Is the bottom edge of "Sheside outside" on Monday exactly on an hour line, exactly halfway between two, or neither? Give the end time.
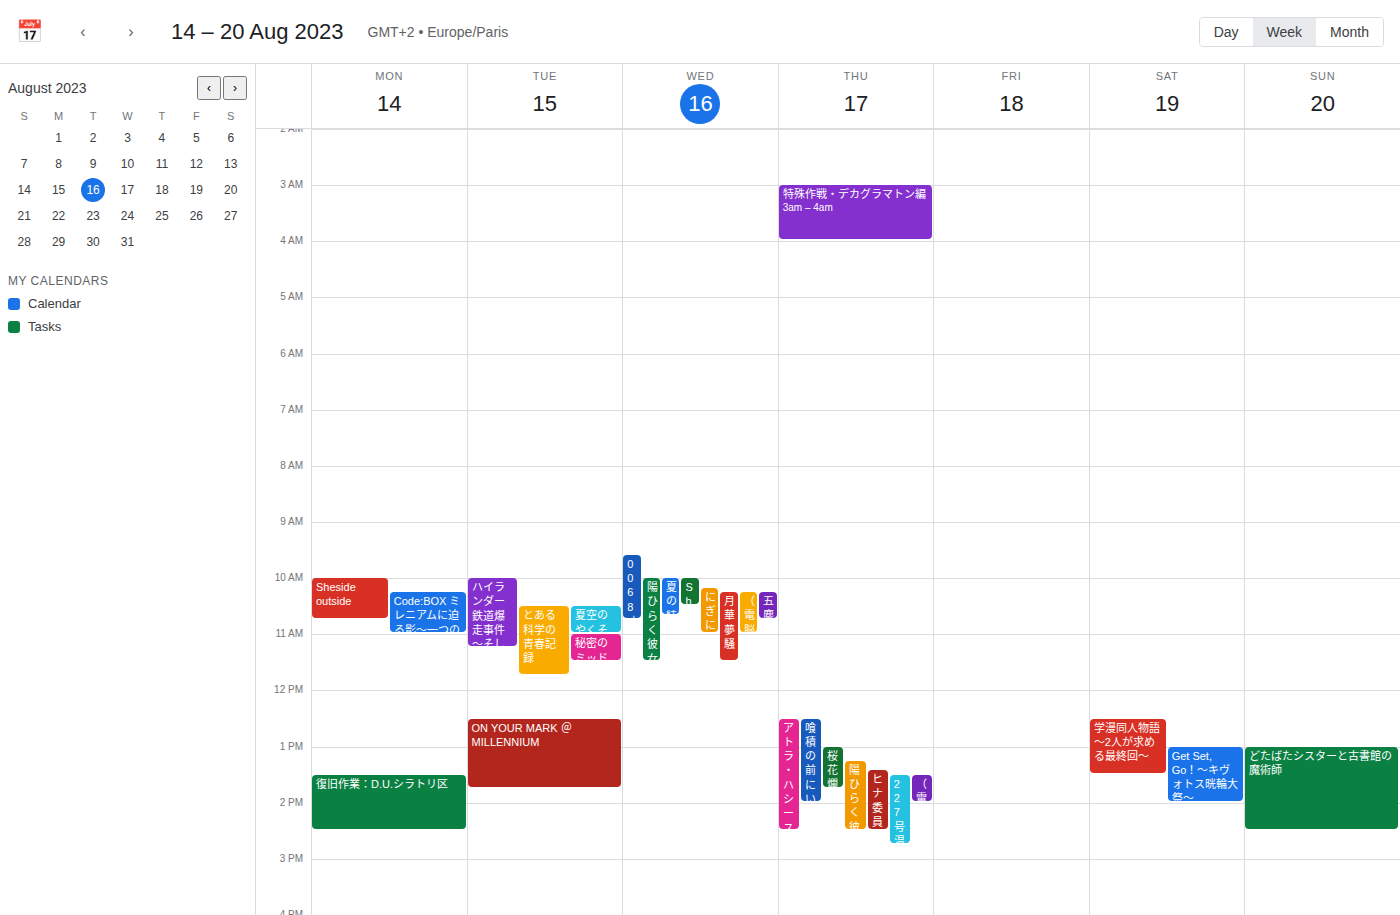
10:45 AM -- neither: three quarters of the way from the 10 AM line to the 11 AM line.